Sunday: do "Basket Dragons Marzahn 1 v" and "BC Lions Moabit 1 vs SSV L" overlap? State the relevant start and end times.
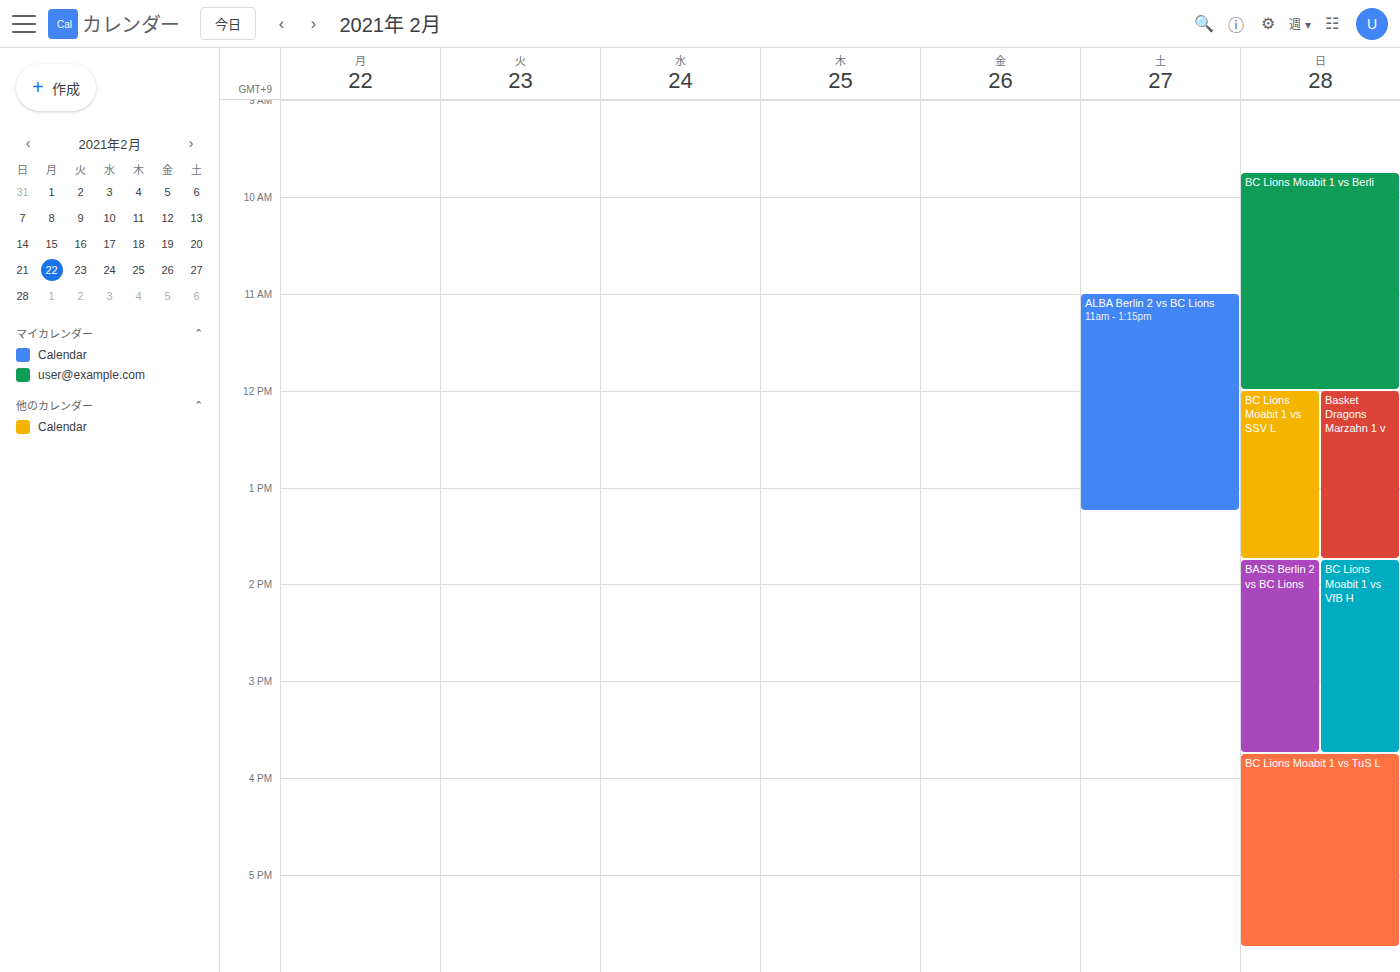
"BC Lions Moabit 1 vs SSV L" runs 12:00 PM to 1:45 PM, inside "Basket Dragons Marzahn 1 v" -- they overlap.